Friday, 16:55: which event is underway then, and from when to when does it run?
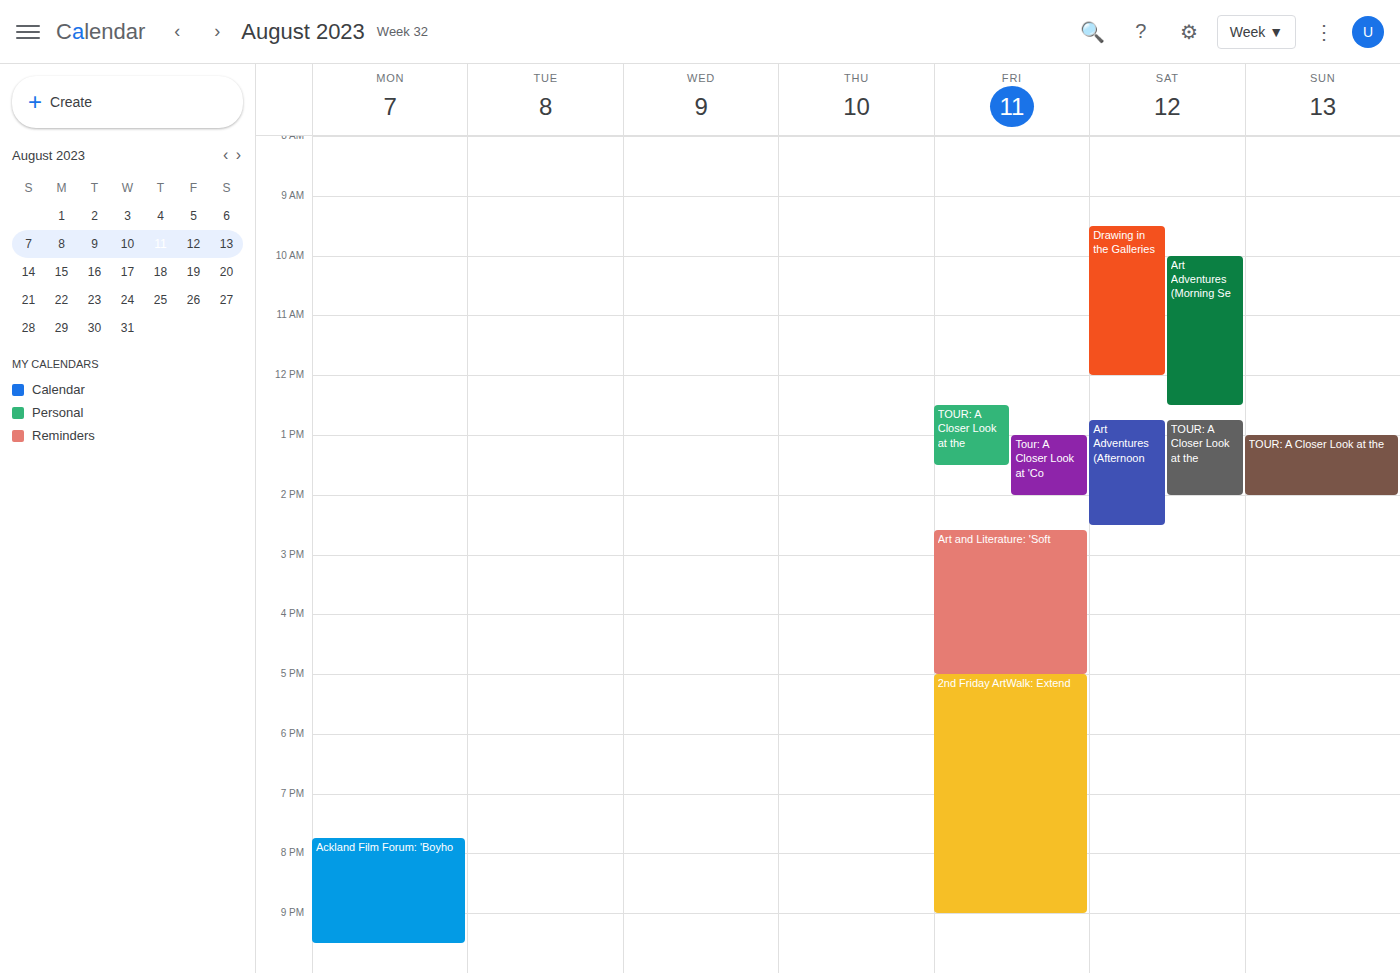
"Art and Literature: 'Soft", 14:35 to 17:00